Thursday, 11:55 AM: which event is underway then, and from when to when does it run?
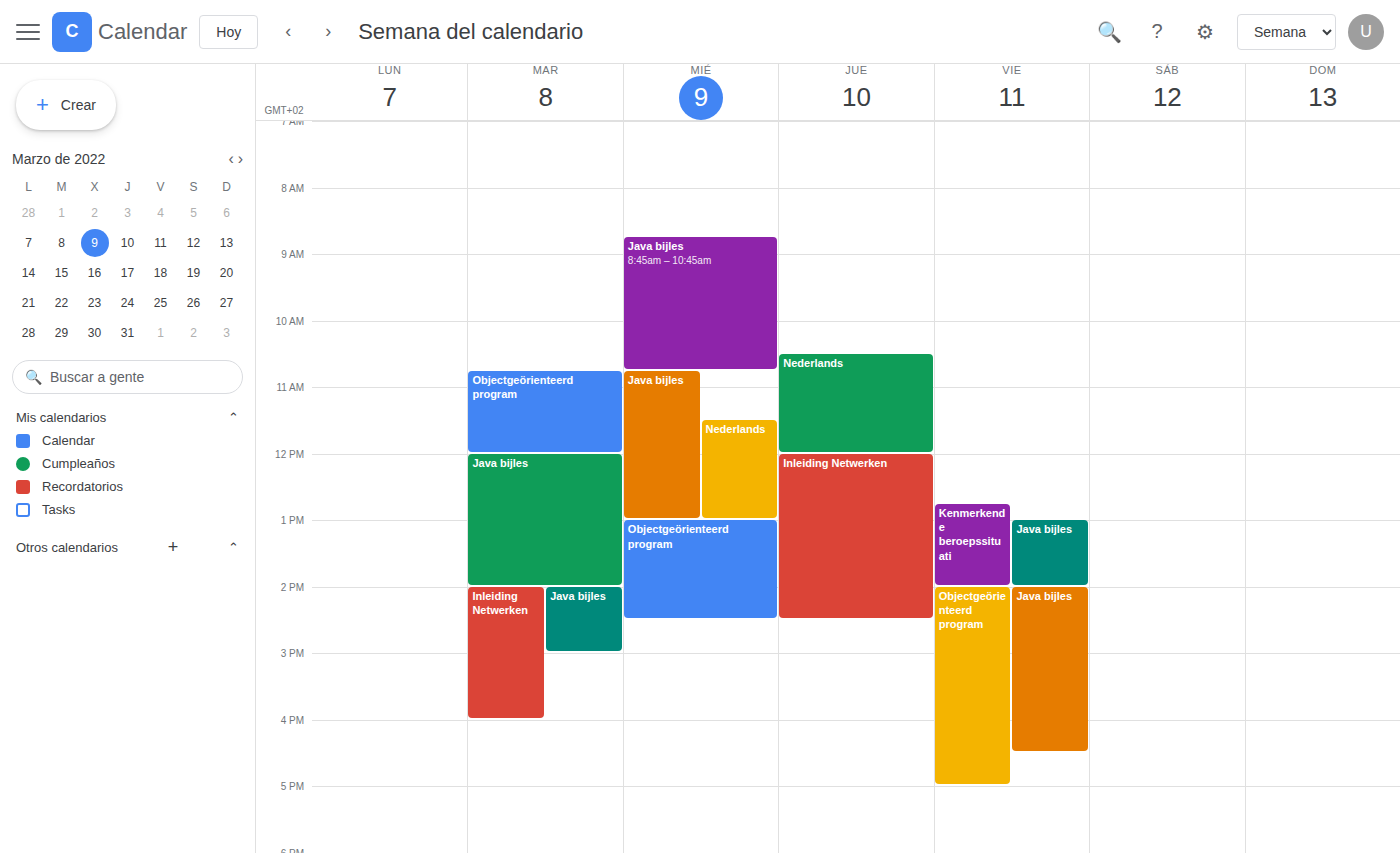
"Nederlands", 10:30 AM to 12:00 PM